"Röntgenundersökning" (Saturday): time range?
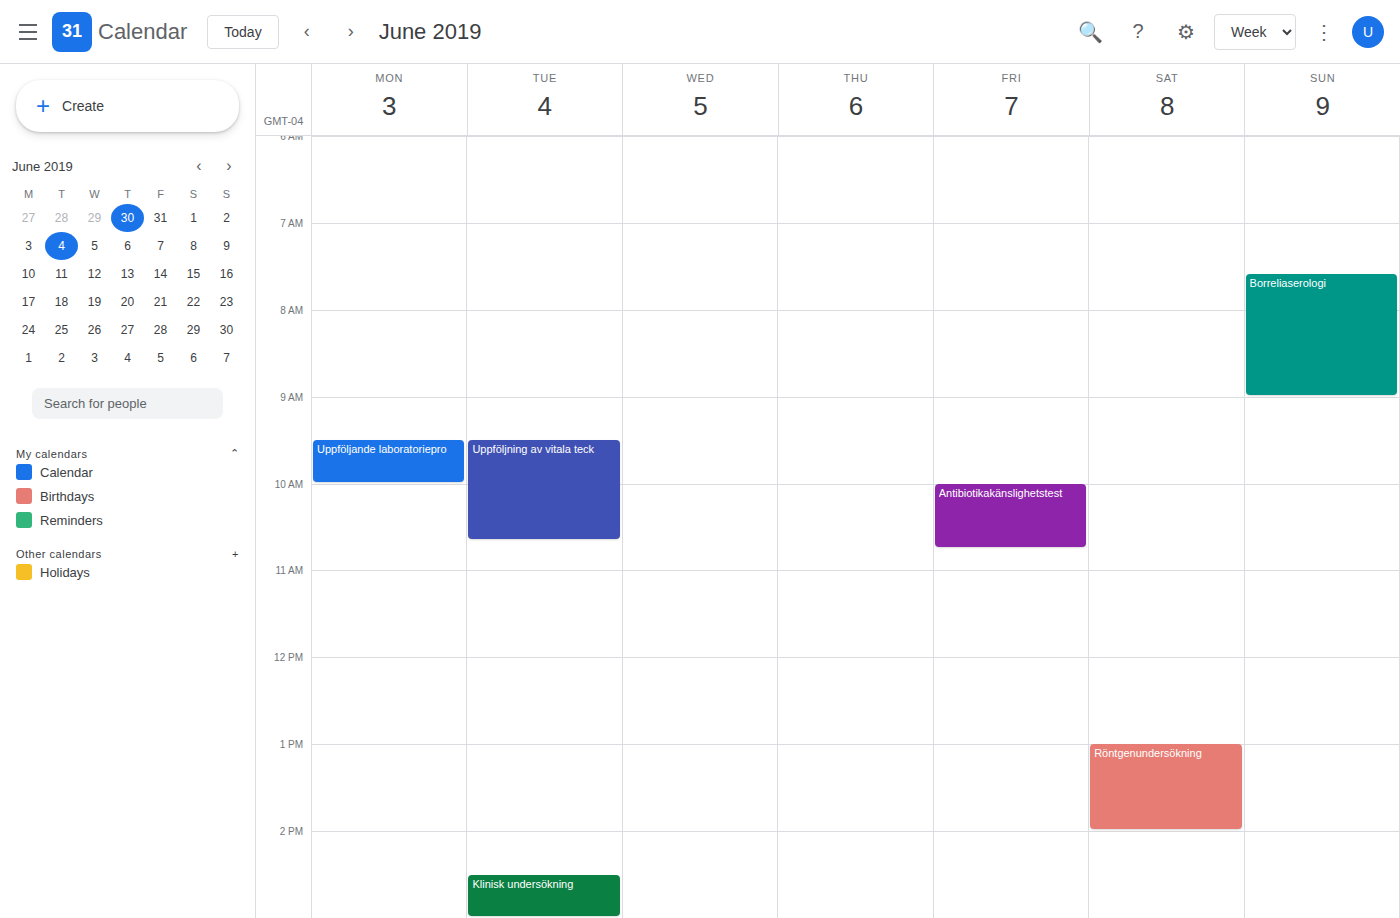
1:00 PM to 2:00 PM